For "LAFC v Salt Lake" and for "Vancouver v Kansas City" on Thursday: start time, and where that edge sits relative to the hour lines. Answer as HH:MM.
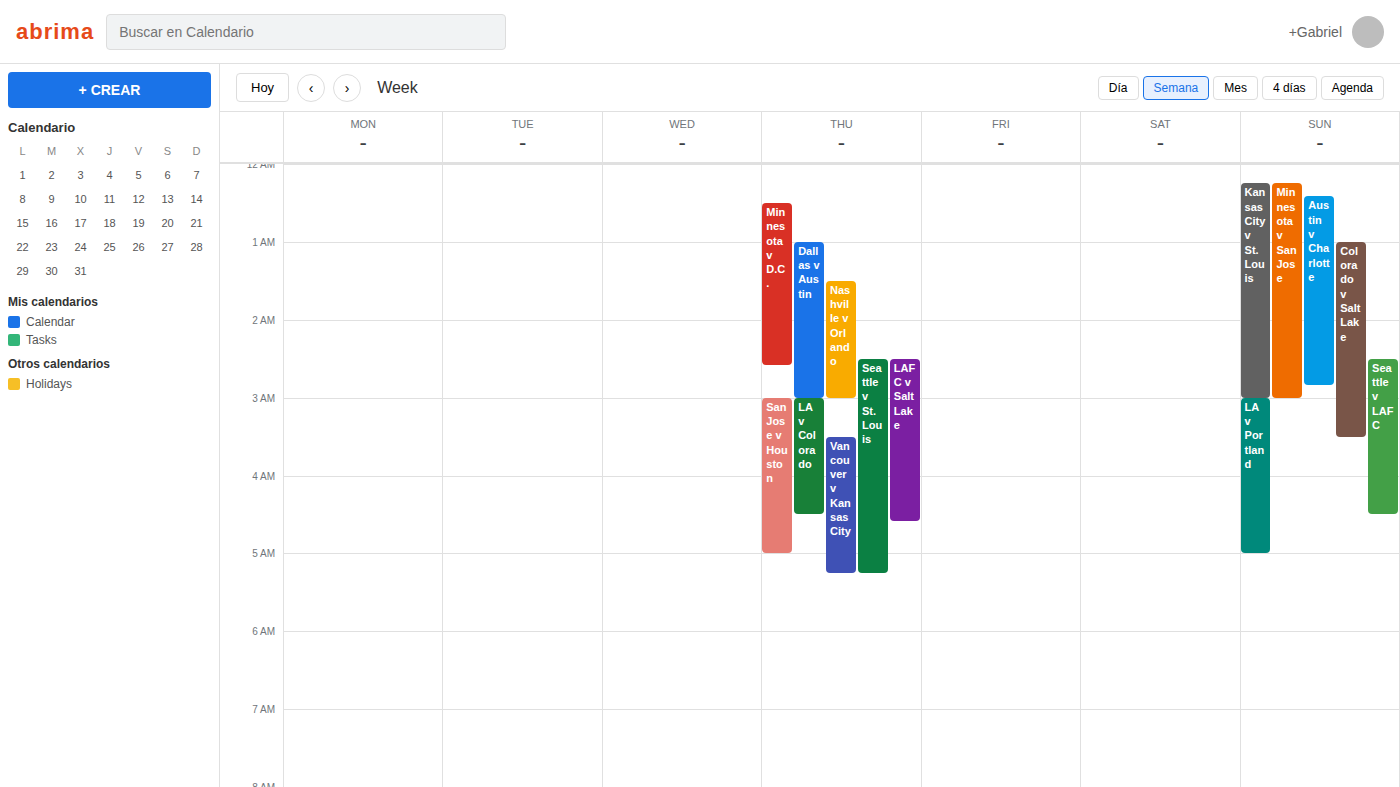
"LAFC v Salt Lake": 02:30, halfway between the 02:00 and 03:00 lines. "Vancouver v Kansas City": 03:30, halfway between the 03:00 and 04:00 lines.